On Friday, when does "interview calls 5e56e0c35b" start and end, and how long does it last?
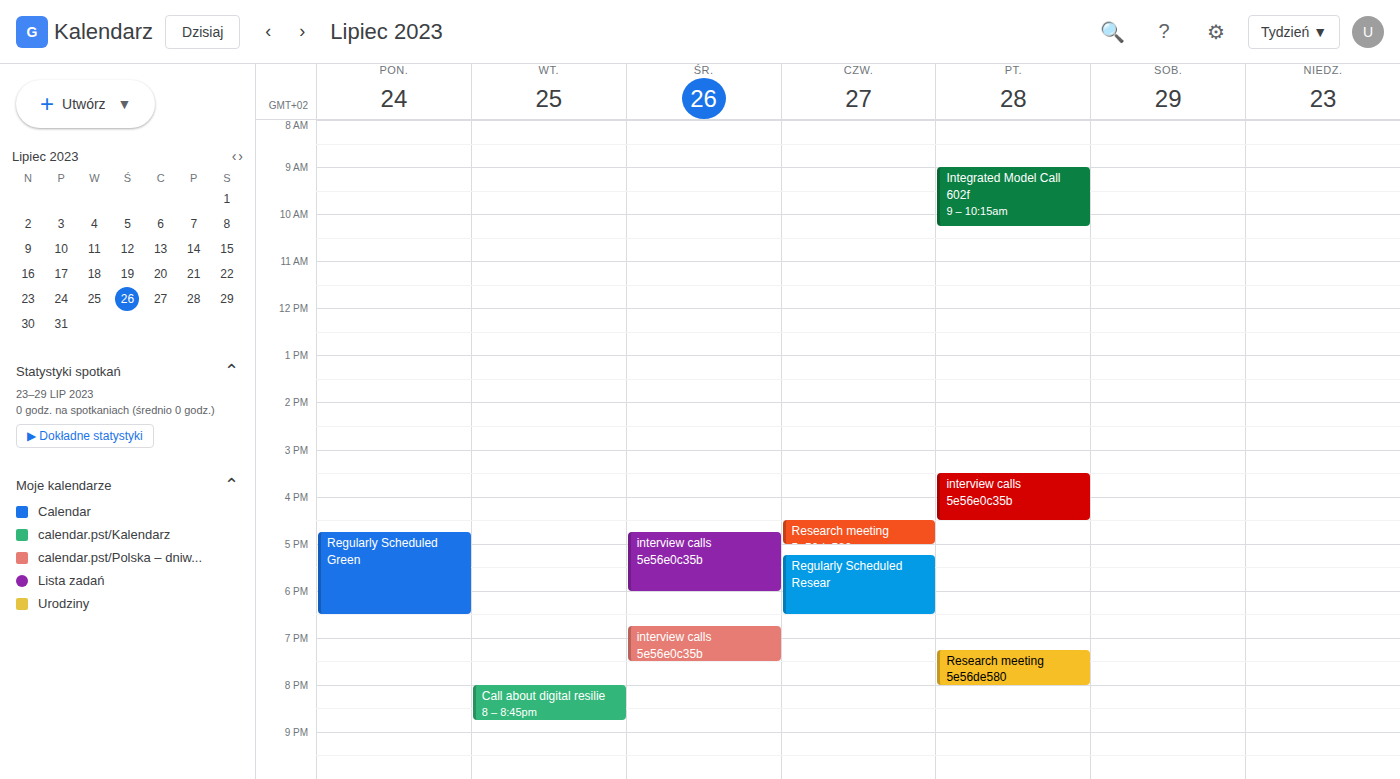
3:30 PM to 4:30 PM, 1 hour